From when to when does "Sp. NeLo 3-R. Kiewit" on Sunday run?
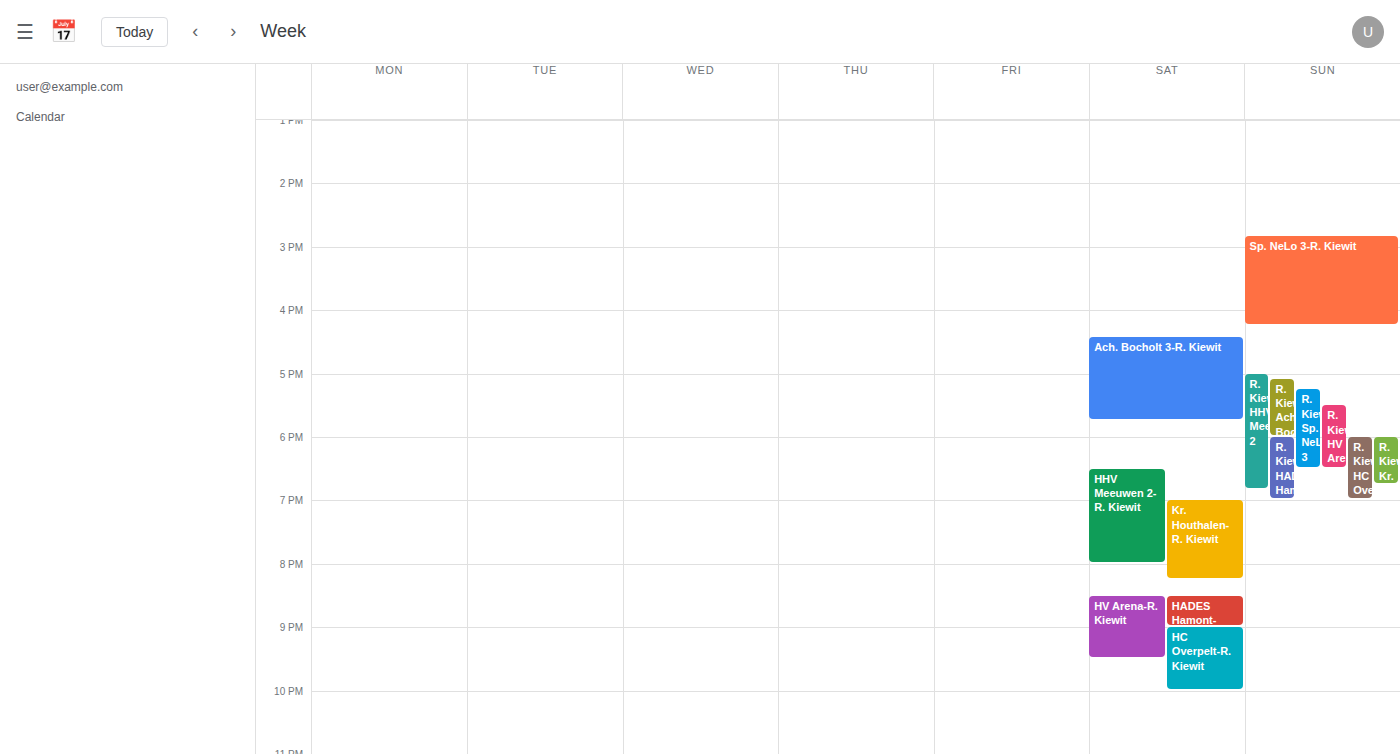
2:50 PM to 4:15 PM